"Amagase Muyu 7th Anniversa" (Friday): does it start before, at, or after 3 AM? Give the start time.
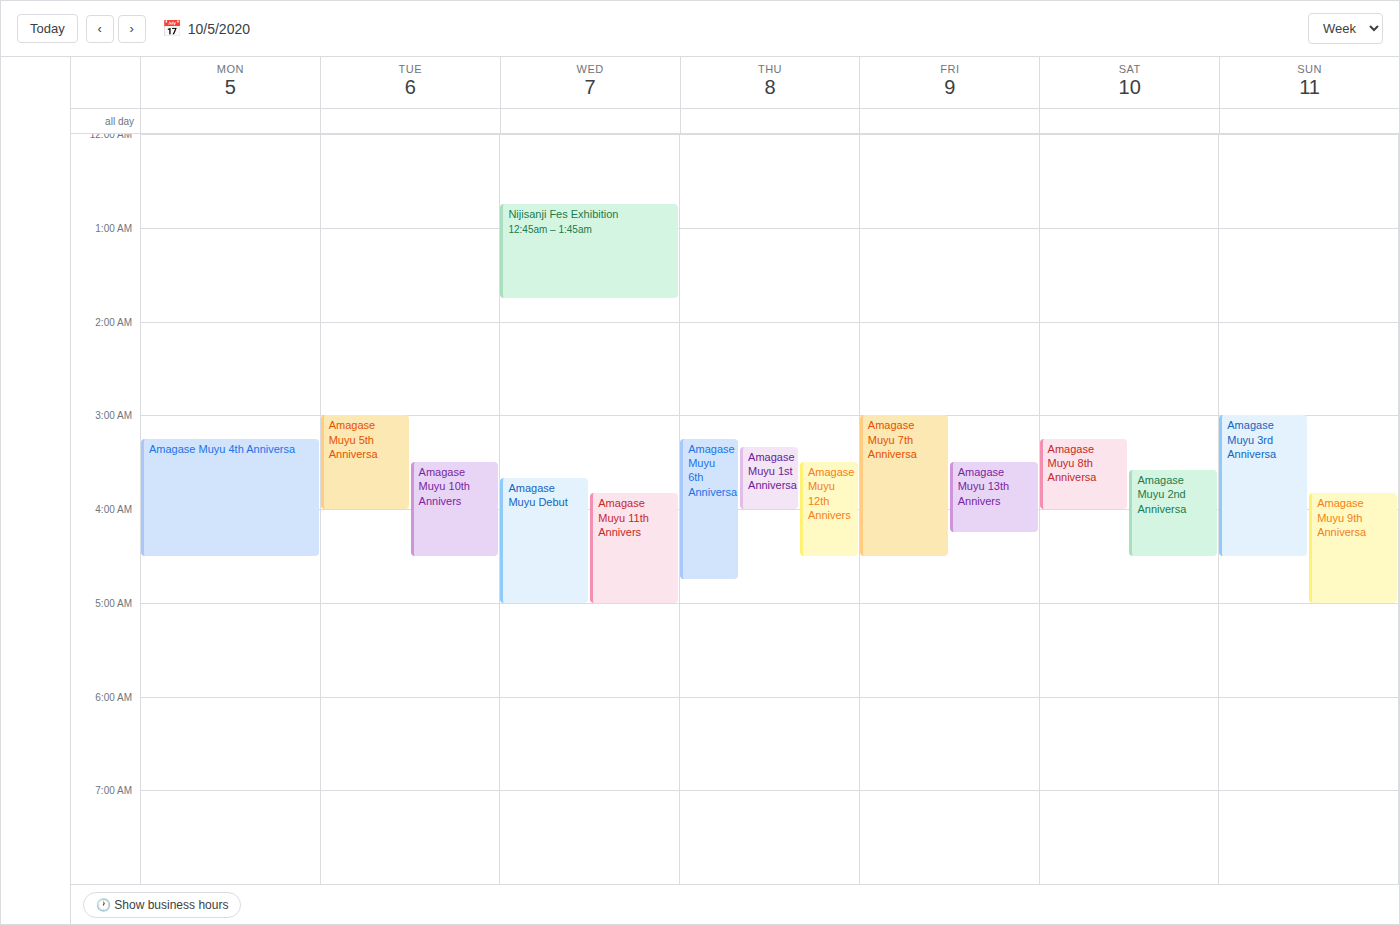
3:00 AM -- exactly at 3 AM, on the 3 AM line.